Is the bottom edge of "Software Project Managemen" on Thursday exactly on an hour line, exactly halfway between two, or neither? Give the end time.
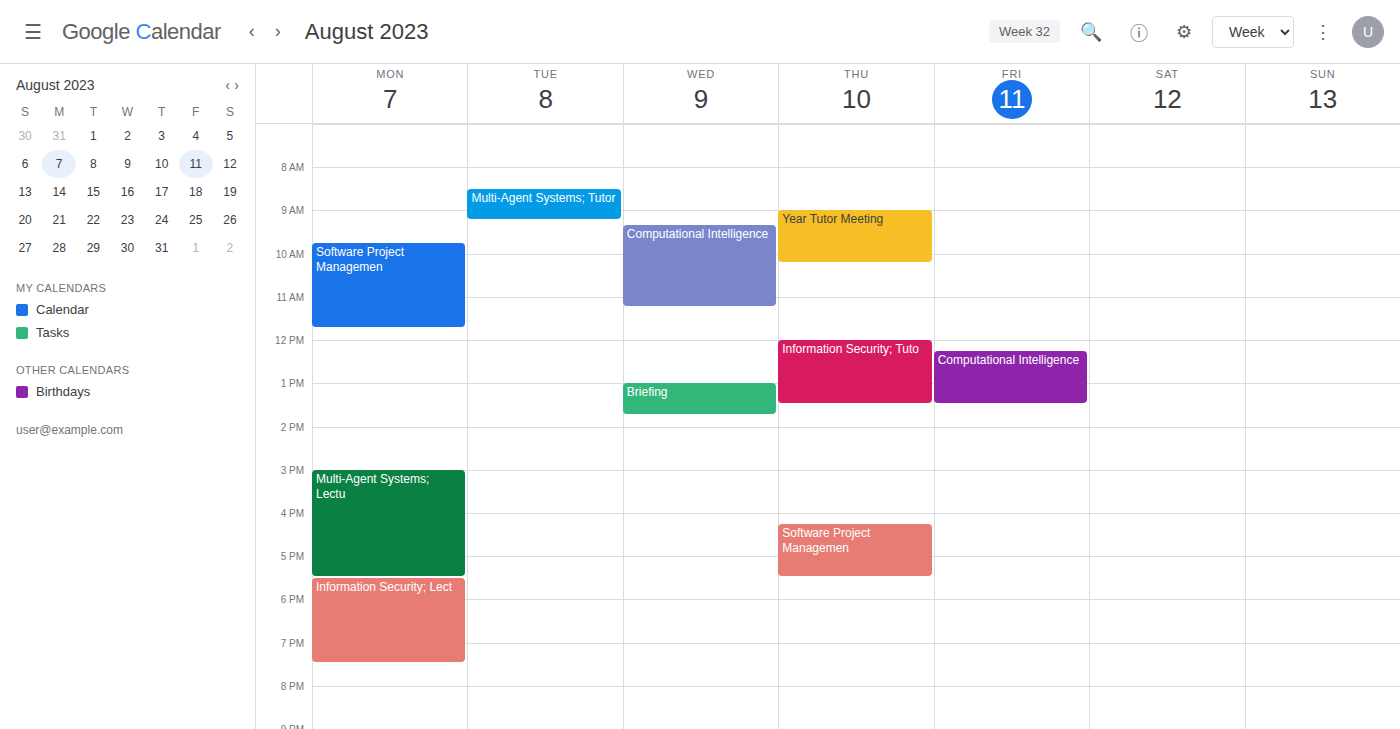
5:30 PM -- halfway between the 5 PM and 6 PM lines.